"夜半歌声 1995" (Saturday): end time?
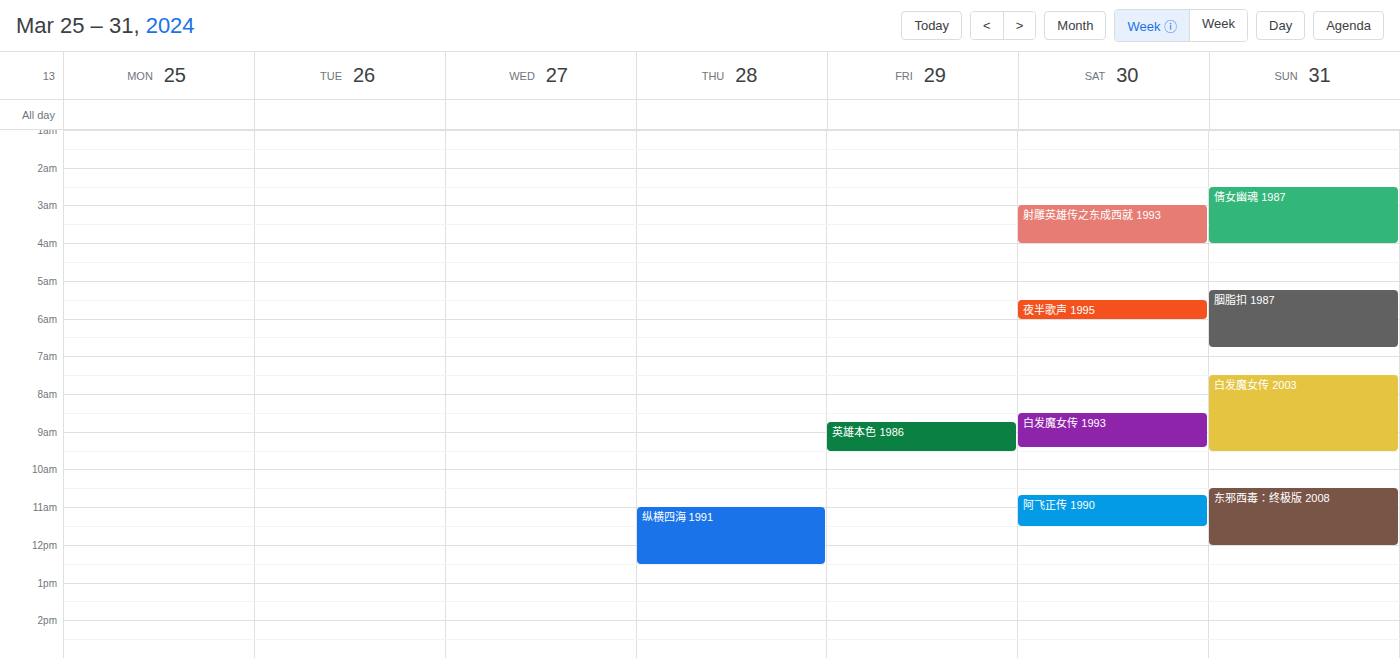
06:00